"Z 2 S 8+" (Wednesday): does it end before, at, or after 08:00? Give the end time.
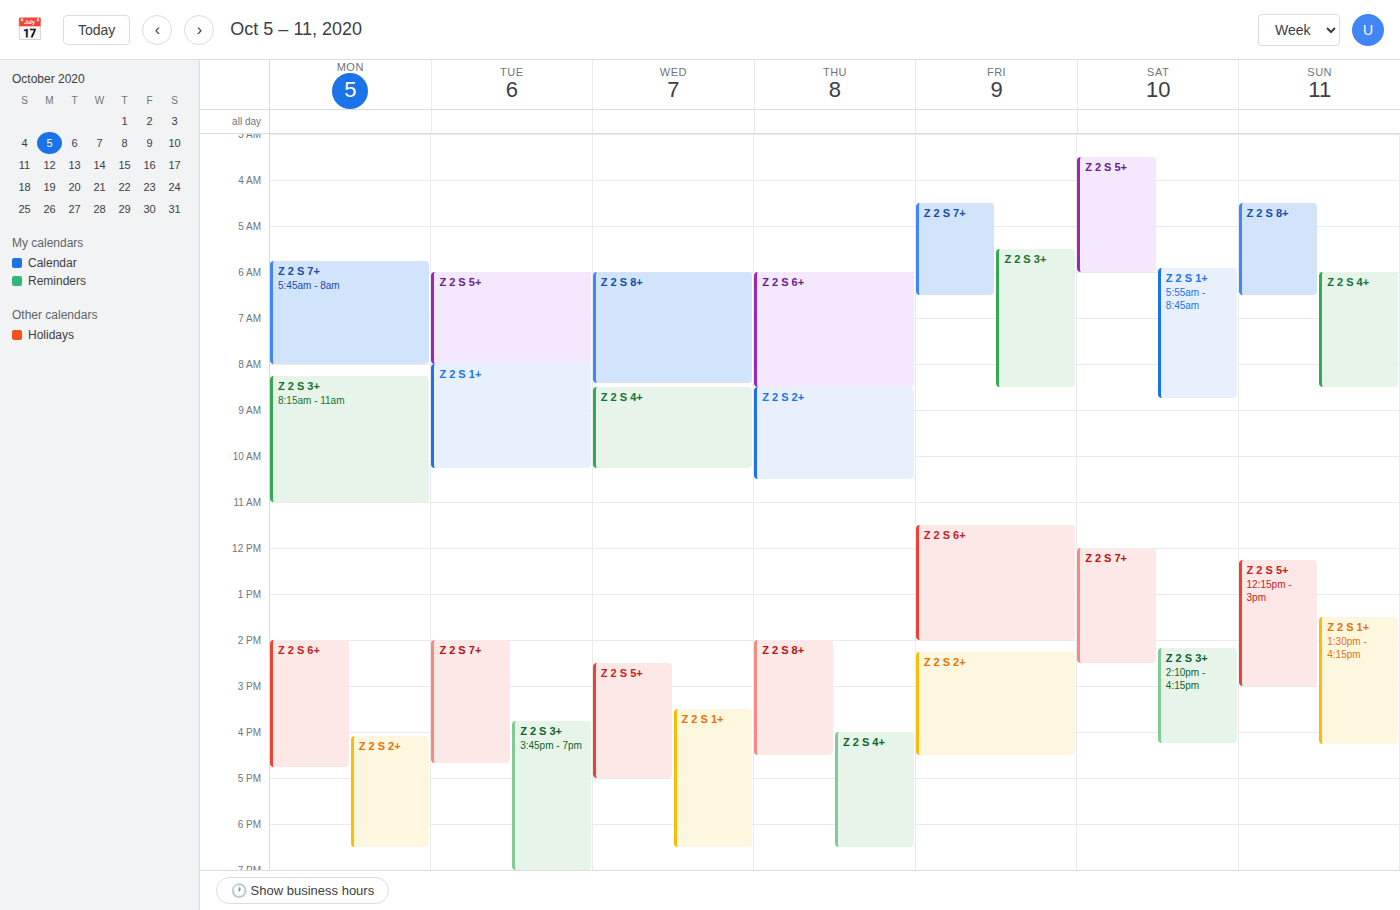
08:25 -- after 08:00, 25 minutes below the 08:00 line.